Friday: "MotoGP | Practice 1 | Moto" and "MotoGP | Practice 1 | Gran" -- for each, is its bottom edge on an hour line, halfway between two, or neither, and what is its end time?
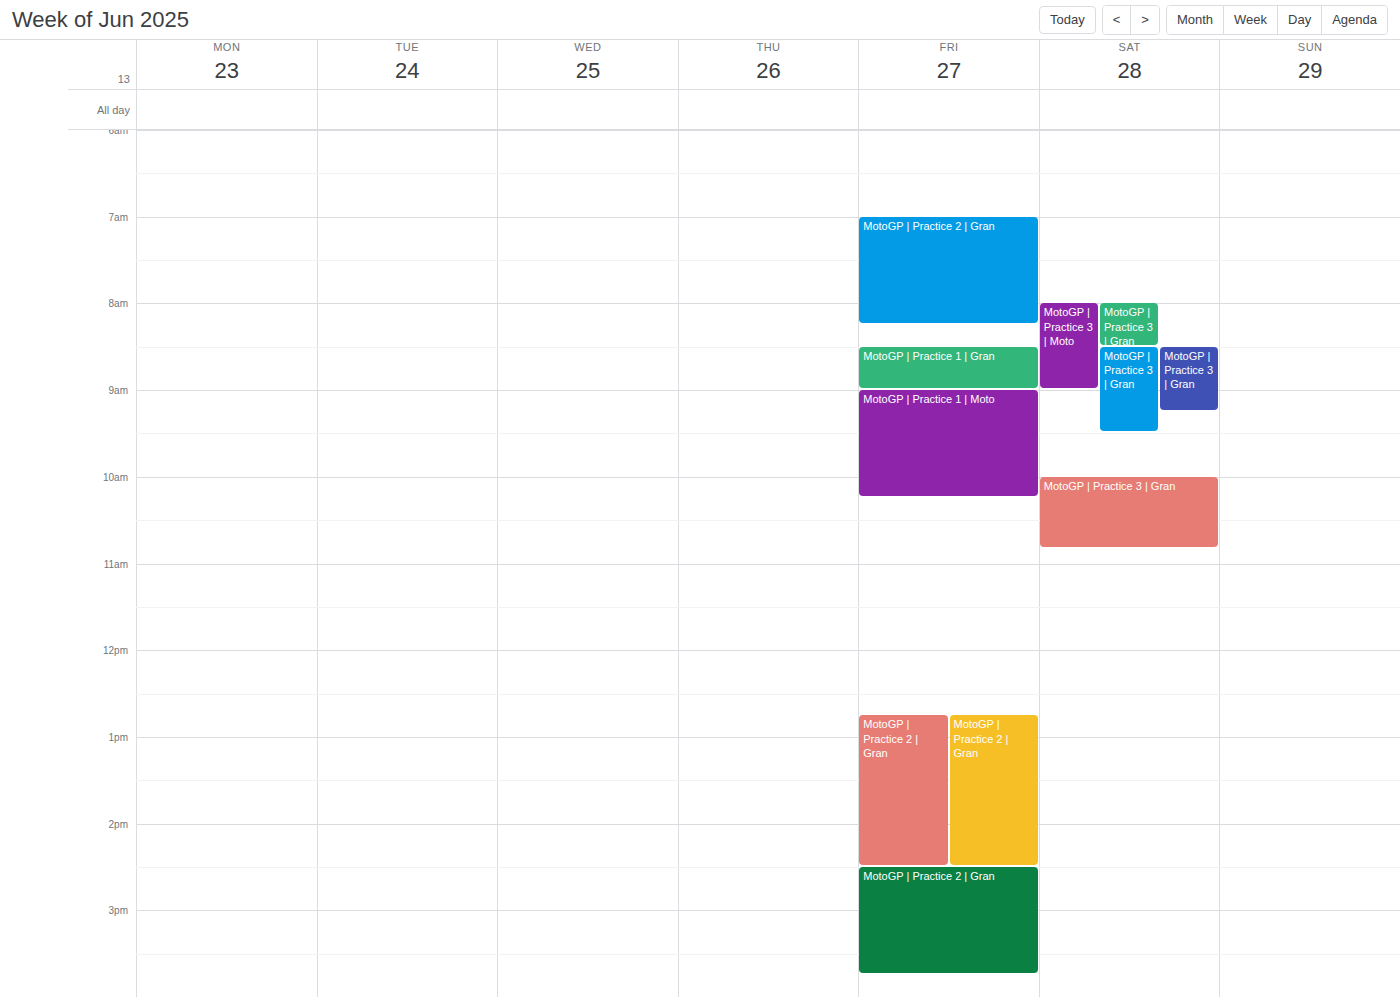
"MotoGP | Practice 1 | Moto": 10:15 AM, neither: a quarter of the way from the 10 AM line to the 11 AM line. "MotoGP | Practice 1 | Gran": 9:00 AM, exactly on the 9 AM line.